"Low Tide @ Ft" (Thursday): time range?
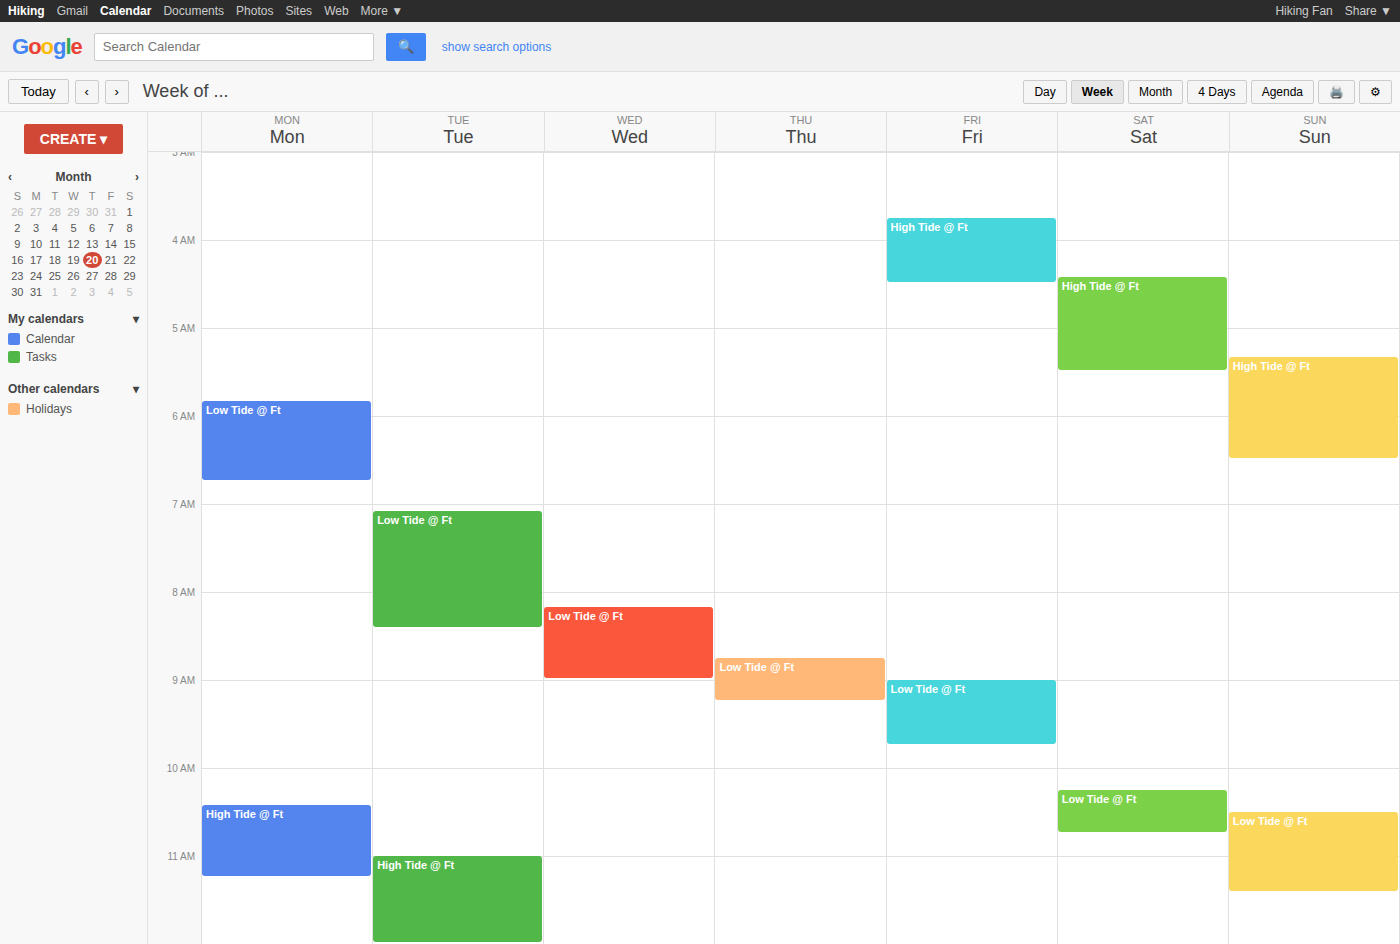
8:45 AM to 9:15 AM